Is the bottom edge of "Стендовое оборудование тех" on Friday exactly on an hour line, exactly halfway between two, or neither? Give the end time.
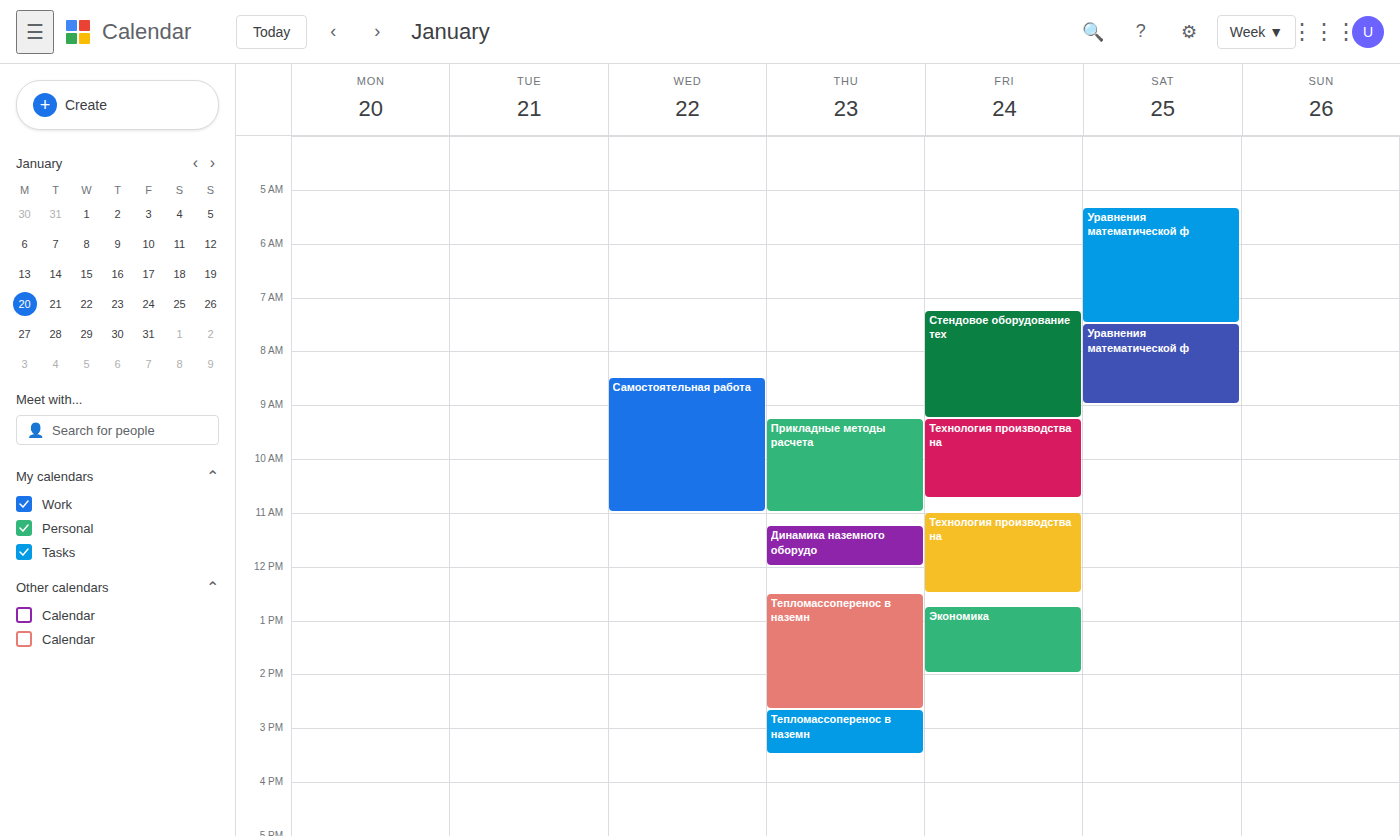
9:15 AM -- neither: a quarter of the way from the 9 AM line to the 10 AM line.